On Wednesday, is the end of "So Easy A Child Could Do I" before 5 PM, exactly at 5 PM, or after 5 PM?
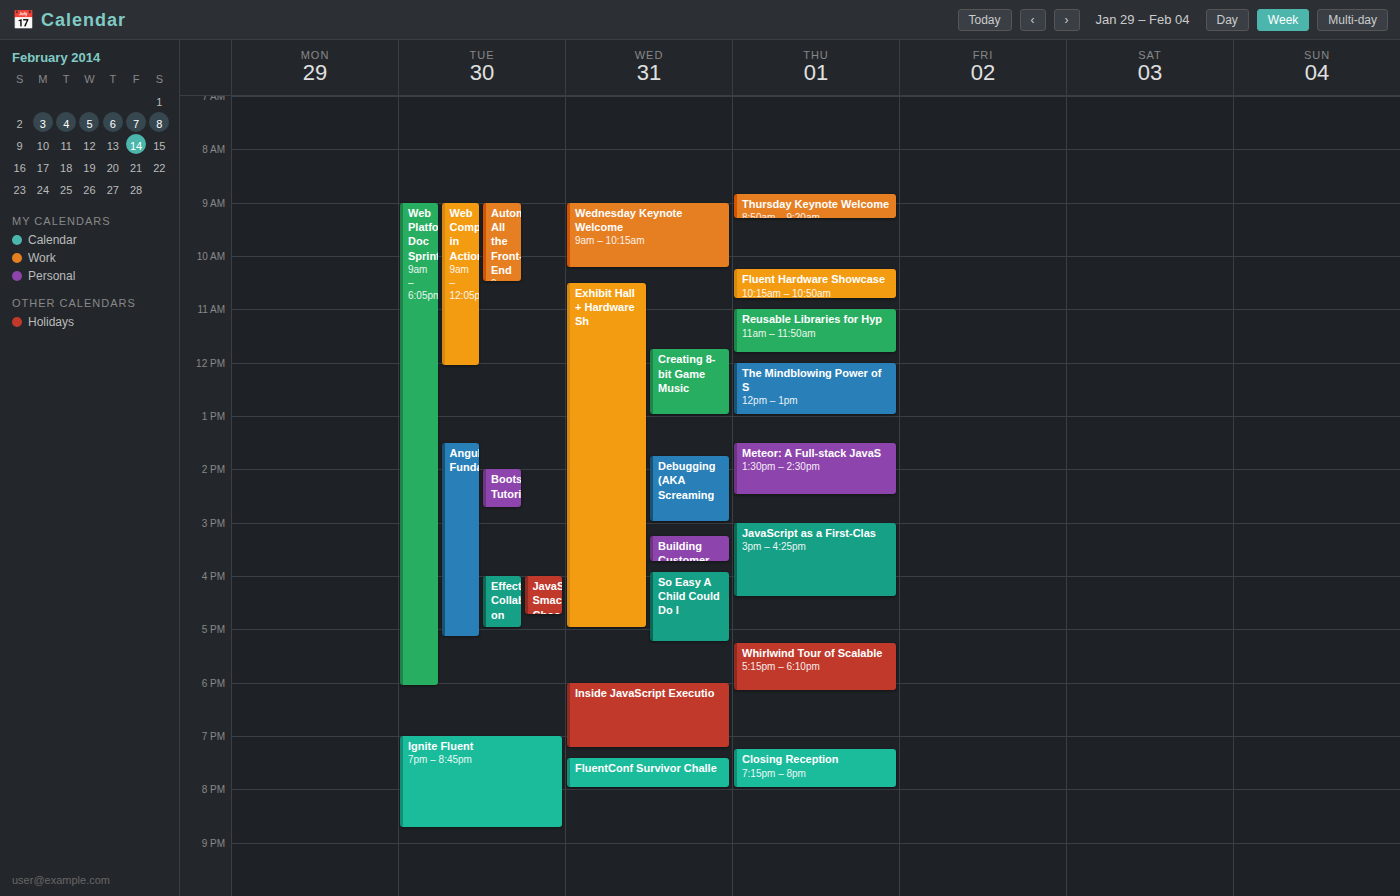
5:15 PM -- after 5 PM, 15 minutes below the 5 PM line.